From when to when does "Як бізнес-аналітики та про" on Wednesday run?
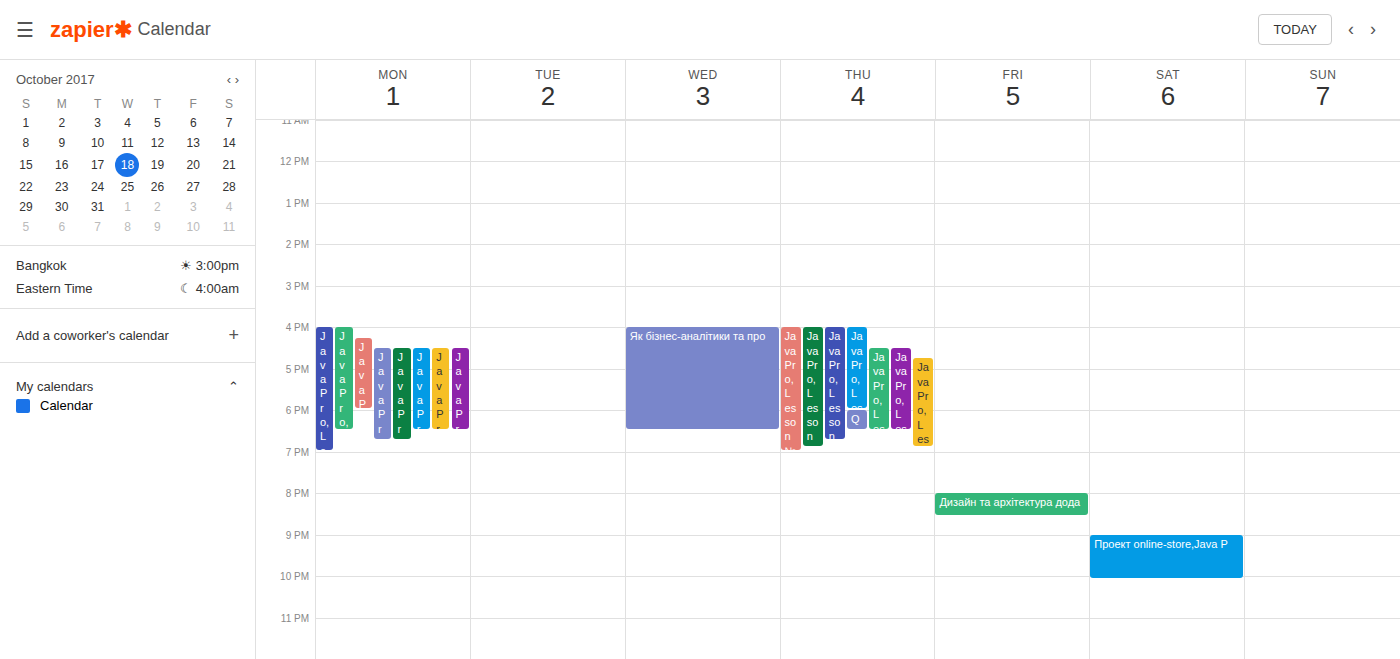
16:00 to 18:30